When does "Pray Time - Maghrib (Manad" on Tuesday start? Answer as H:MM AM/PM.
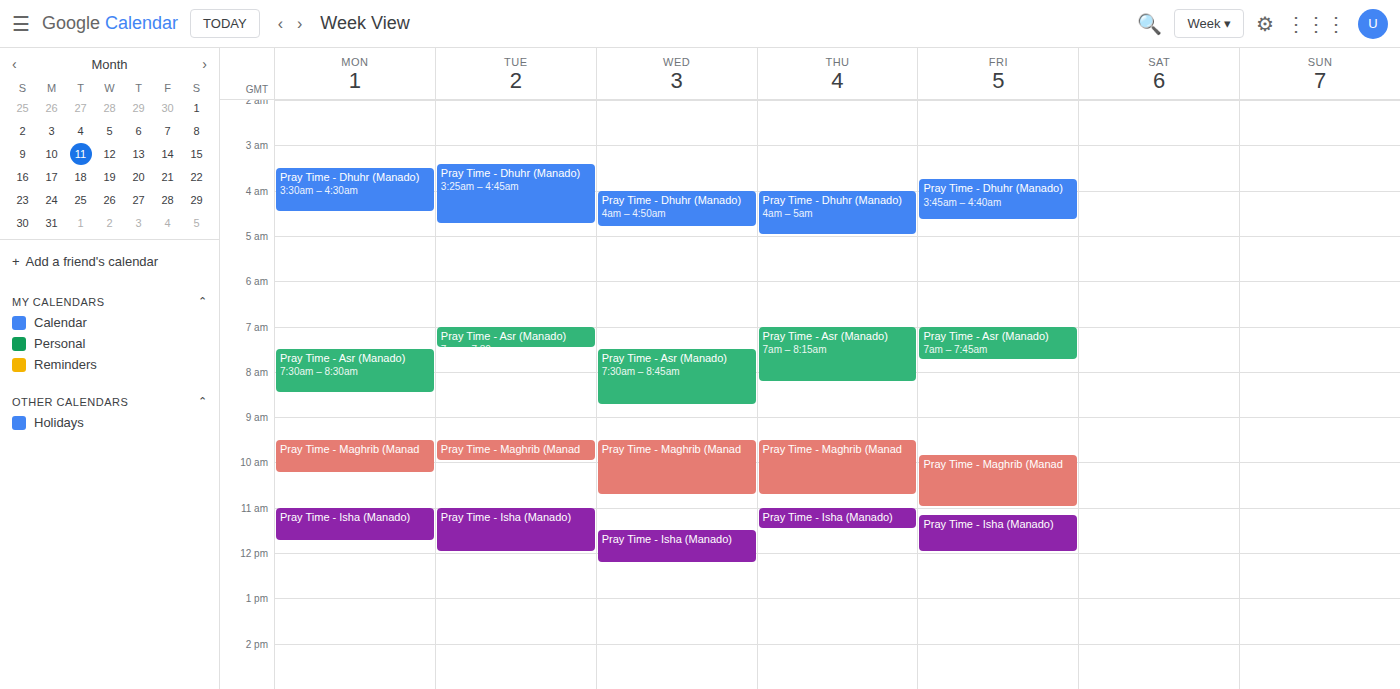
9:30 AM